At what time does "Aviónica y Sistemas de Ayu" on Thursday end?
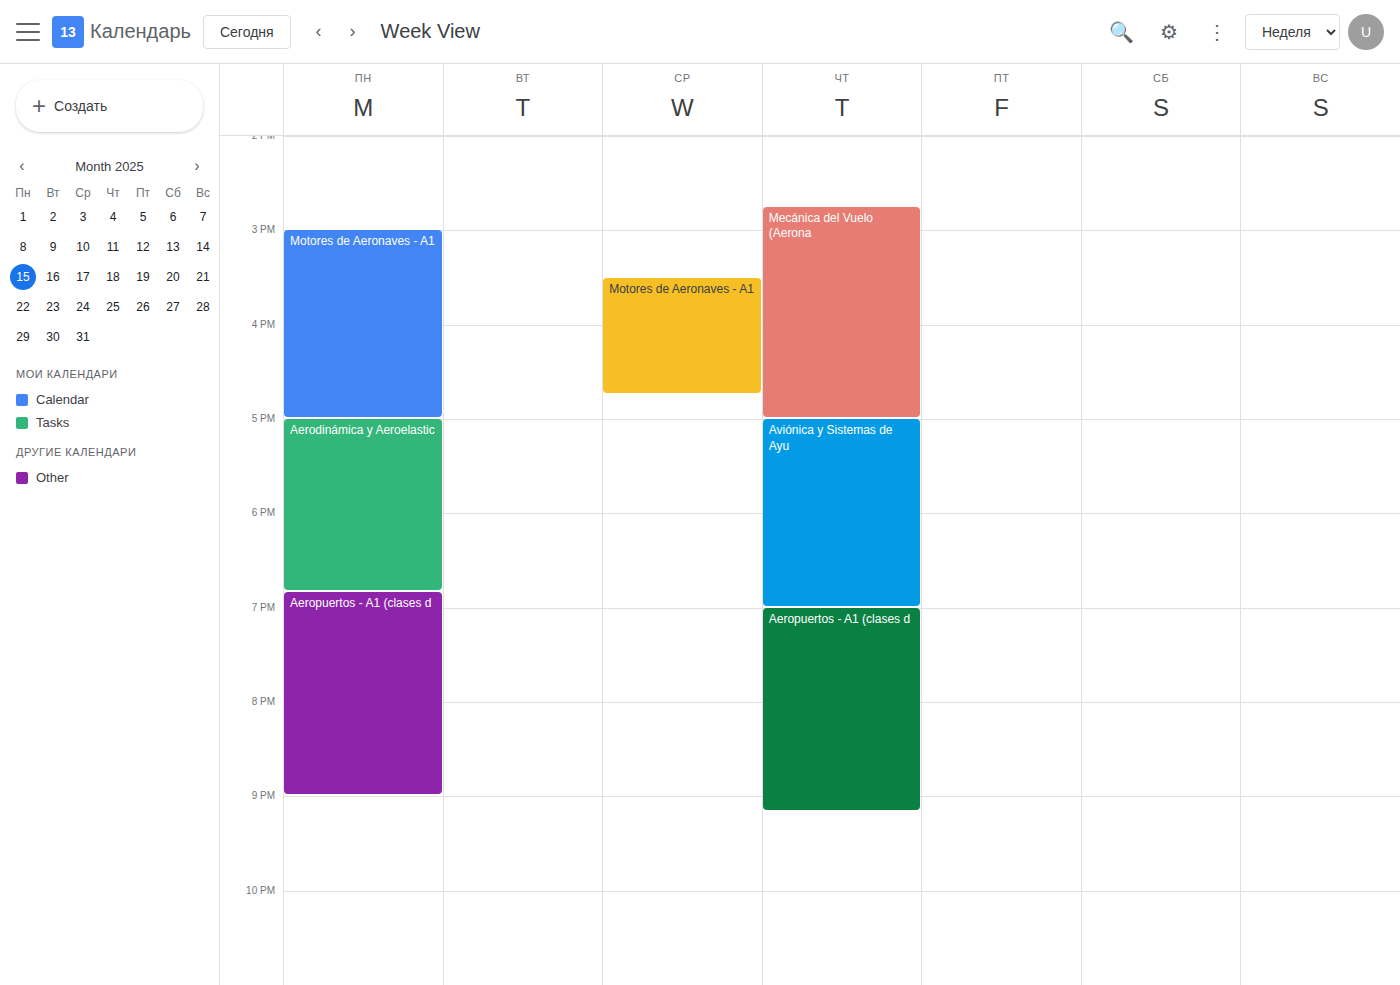
7:00 PM